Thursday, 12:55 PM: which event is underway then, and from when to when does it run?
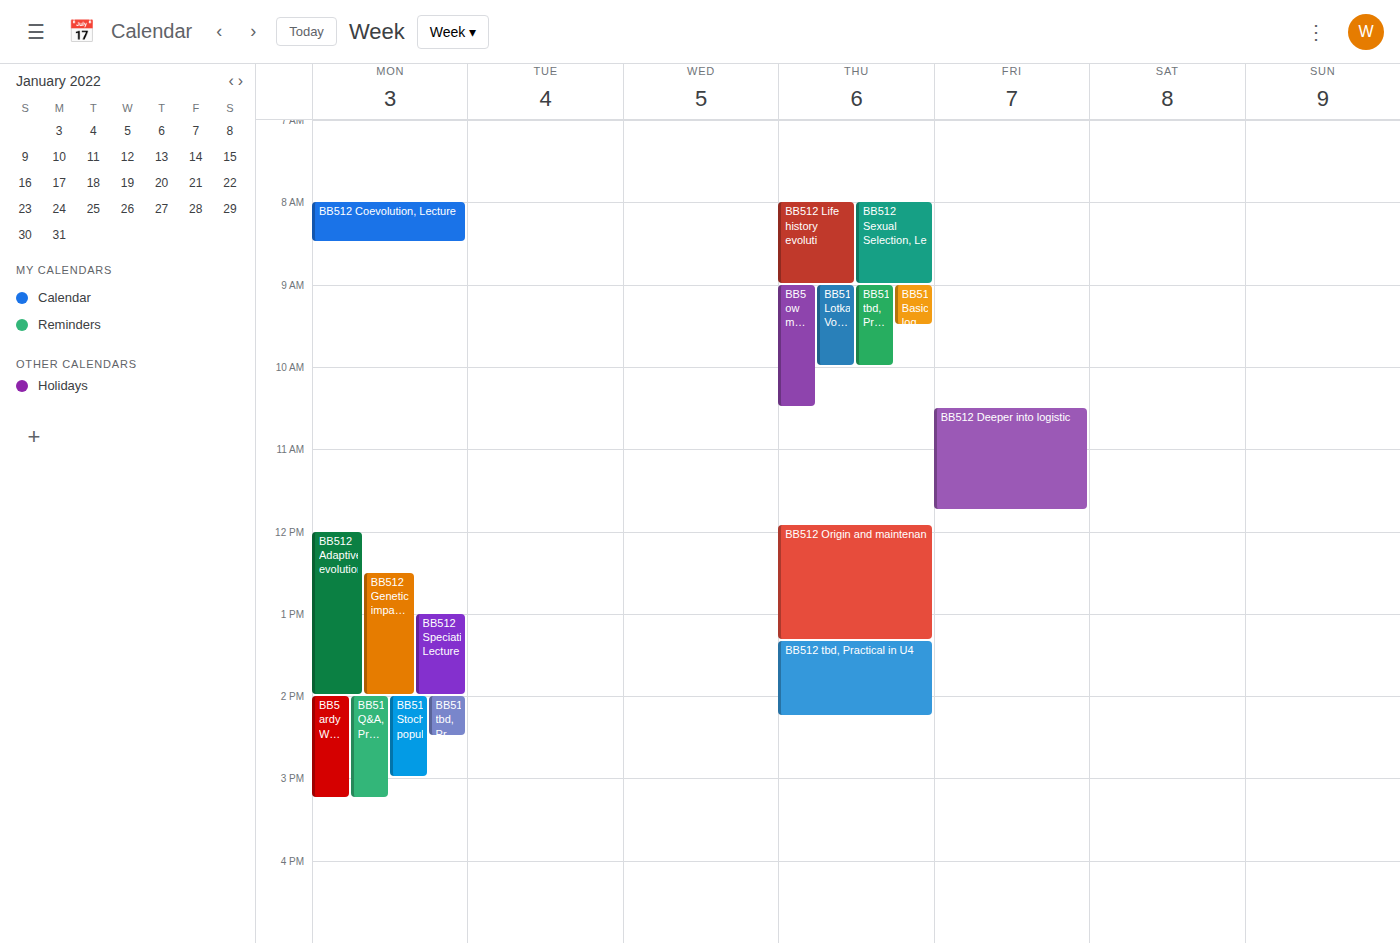
"BB512 Origin and maintenan", 11:55 AM to 1:20 PM